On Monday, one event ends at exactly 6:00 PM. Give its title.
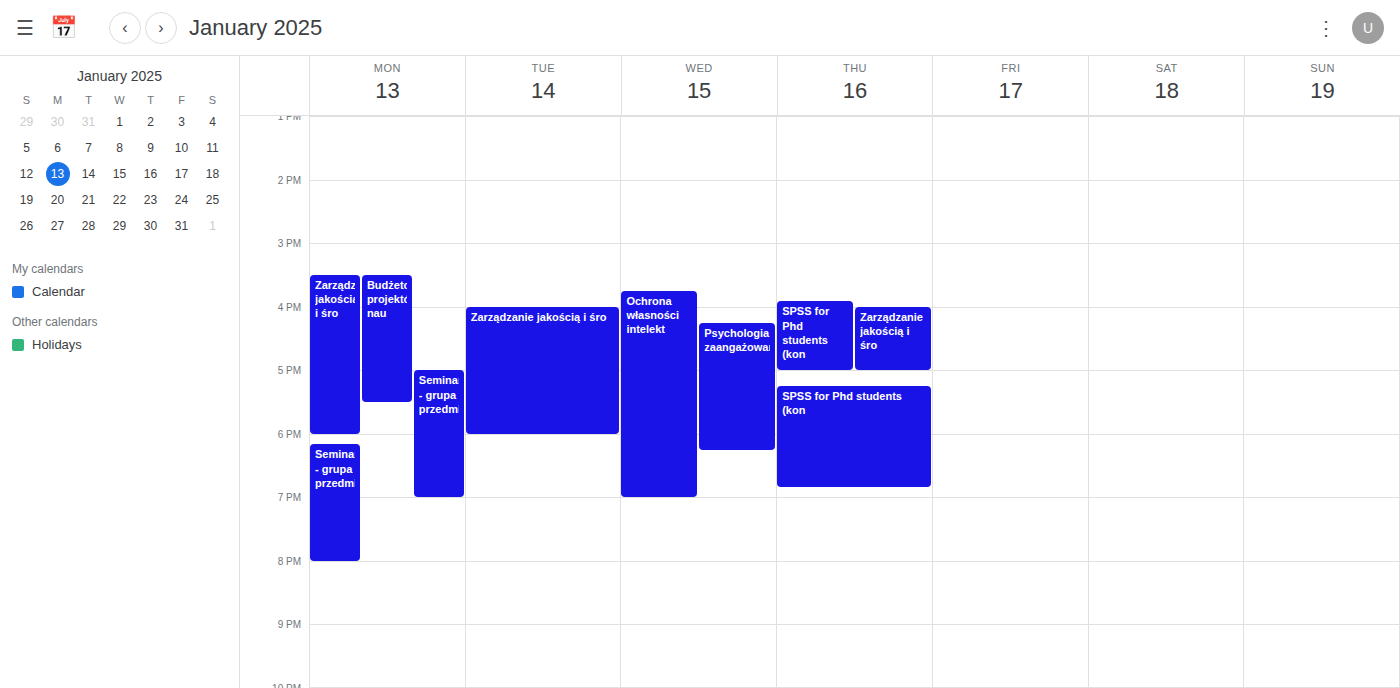
"Zarządzanie jakością i śro"